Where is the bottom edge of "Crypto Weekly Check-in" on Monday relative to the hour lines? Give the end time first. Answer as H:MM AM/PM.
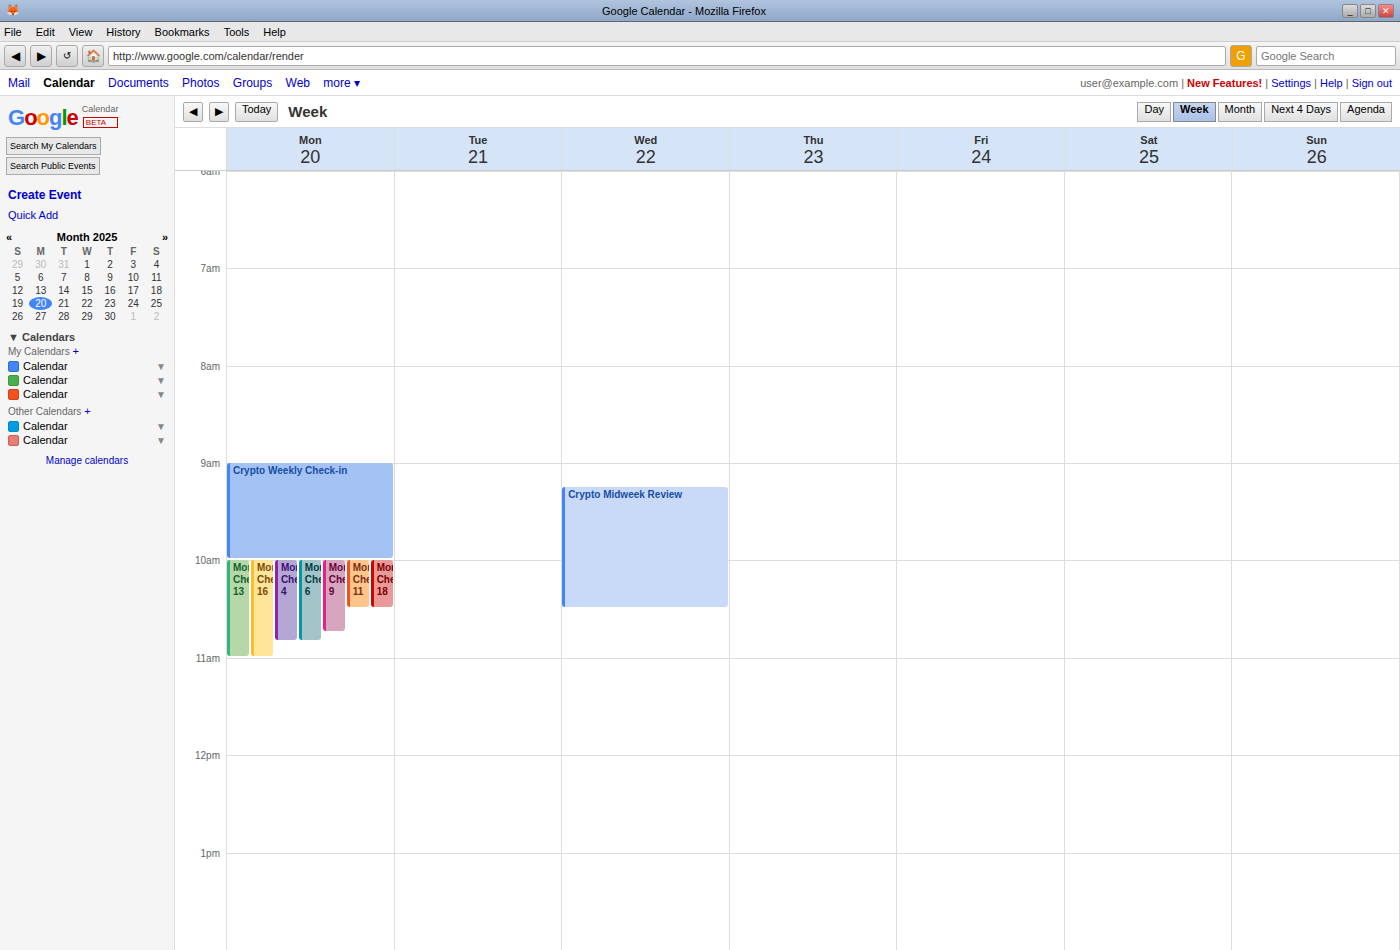
10:00 AM -- exactly on the 10 AM line.